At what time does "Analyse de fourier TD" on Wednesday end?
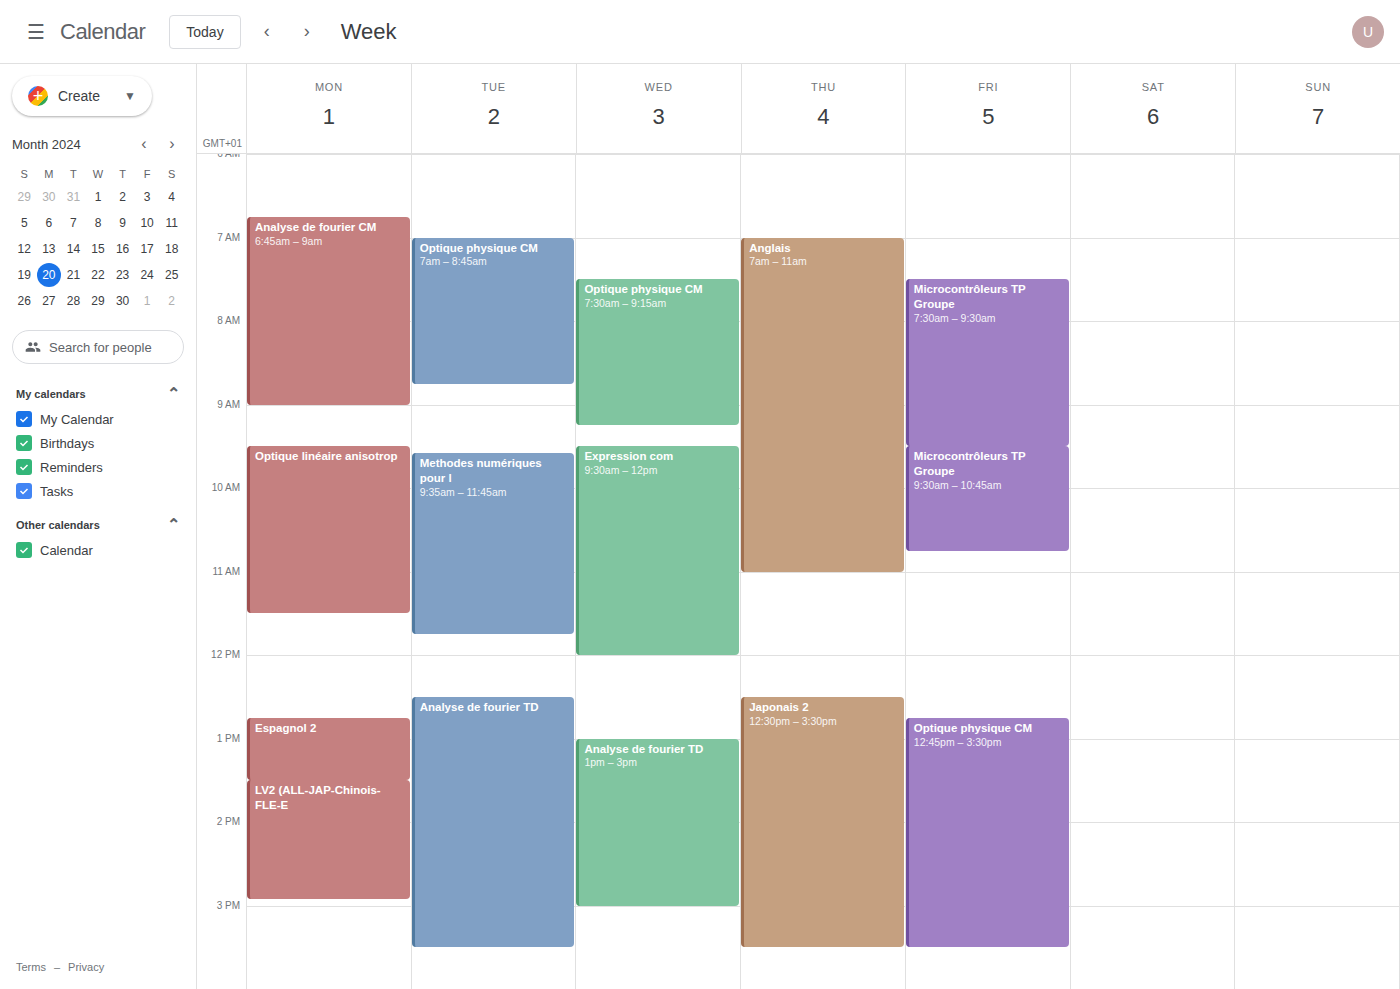
3:00 PM